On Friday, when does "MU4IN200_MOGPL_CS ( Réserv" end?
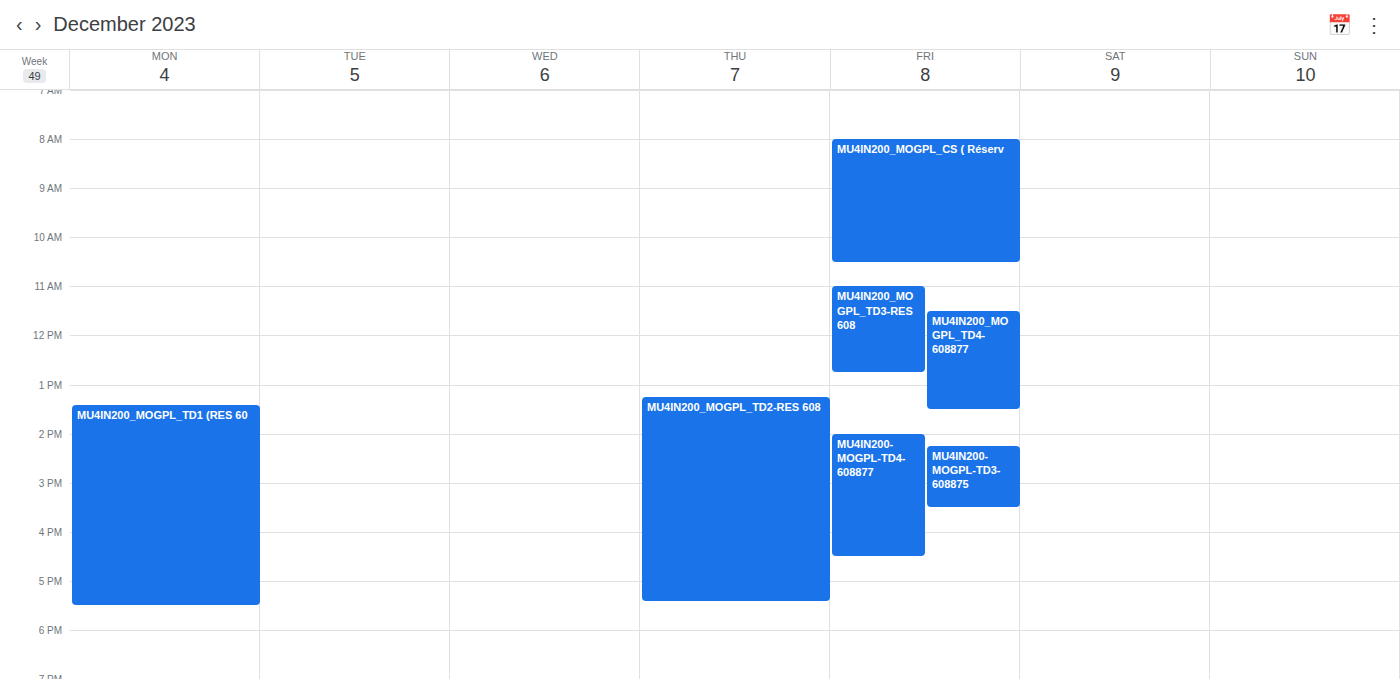
10:30 AM